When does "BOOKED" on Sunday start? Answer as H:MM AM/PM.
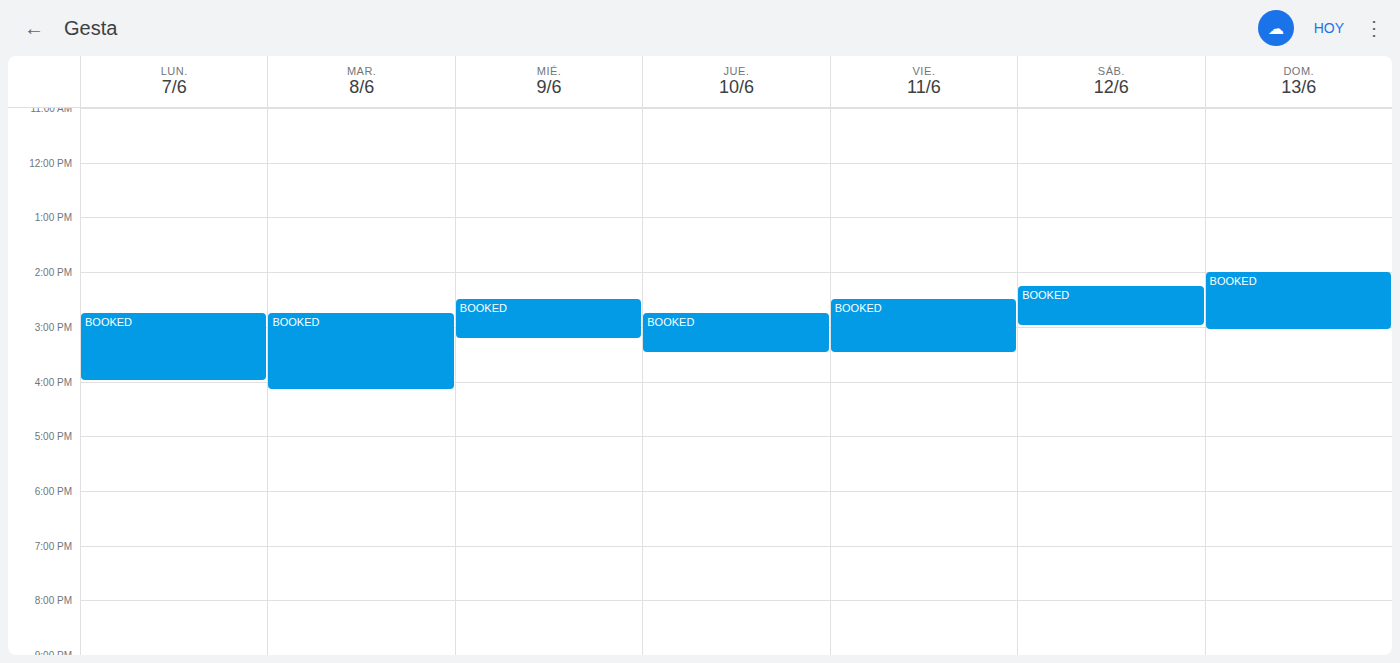
2:00 PM